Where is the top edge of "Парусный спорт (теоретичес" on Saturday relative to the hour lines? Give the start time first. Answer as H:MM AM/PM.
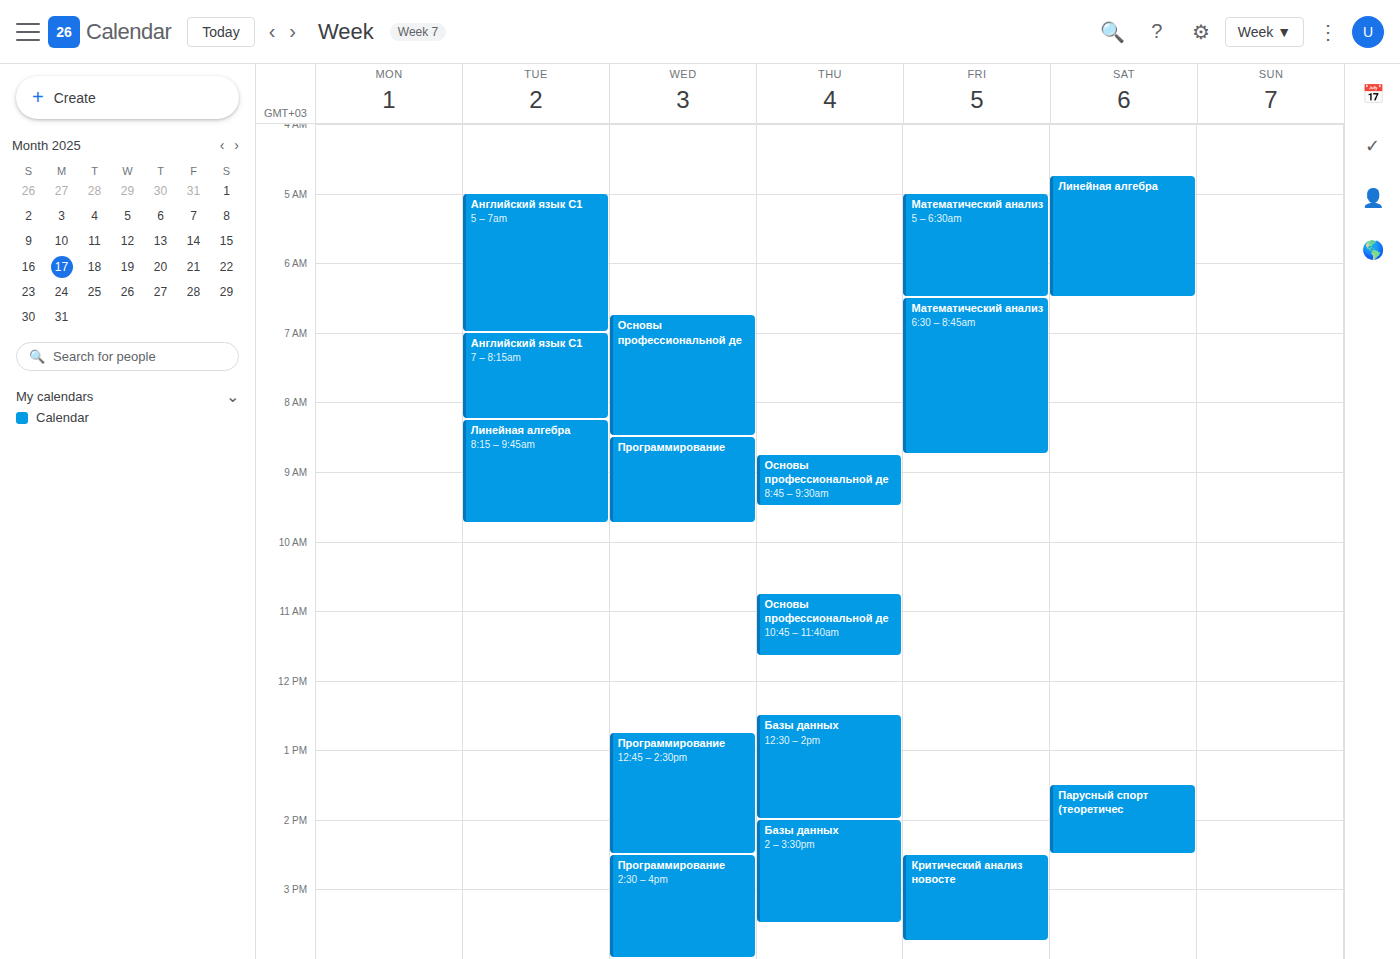
1:30 PM -- halfway between the 1 PM and 2 PM lines.